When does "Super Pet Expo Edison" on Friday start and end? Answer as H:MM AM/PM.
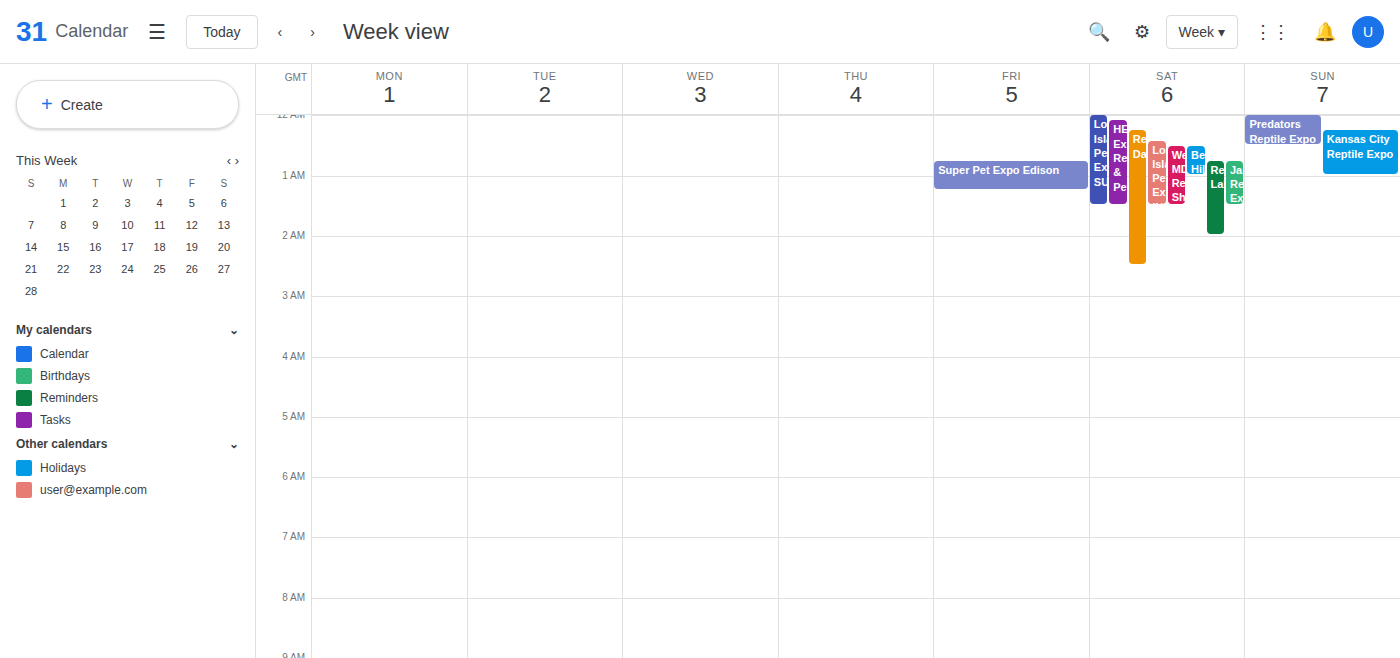
12:45 AM to 1:15 AM